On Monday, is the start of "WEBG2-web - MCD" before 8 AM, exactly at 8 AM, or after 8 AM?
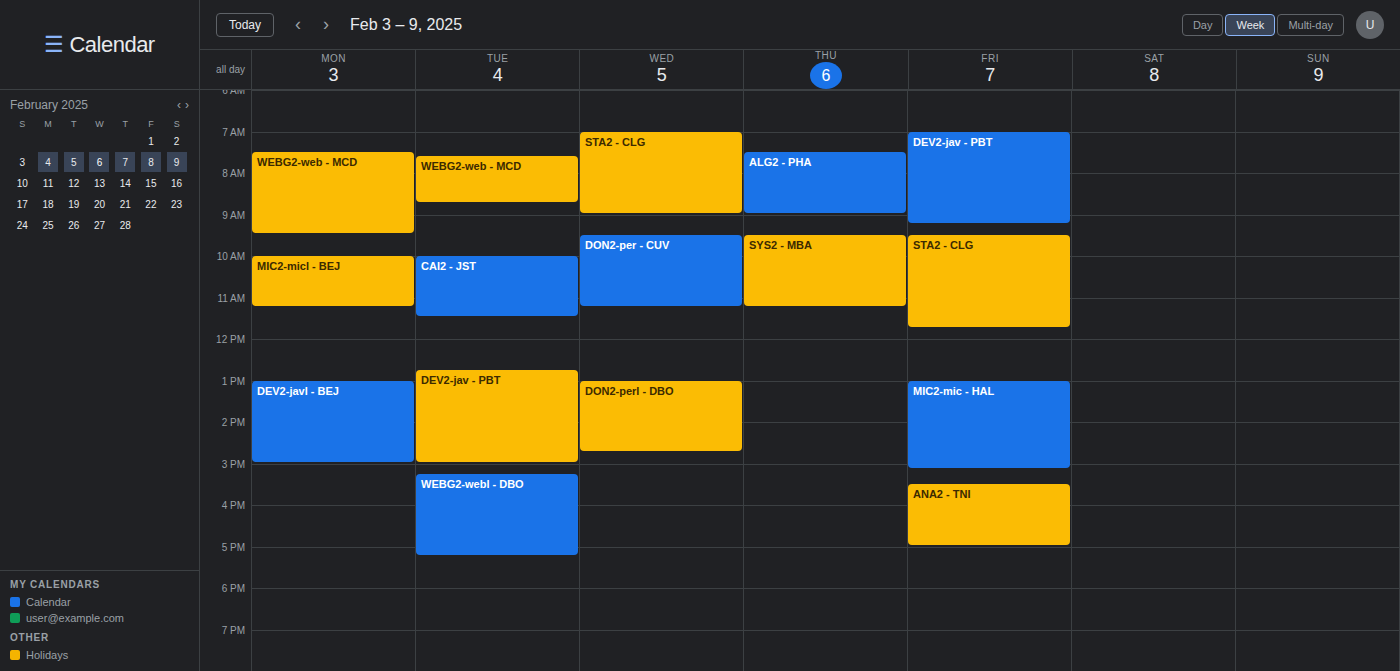
7:30 AM -- before 8 AM, 30 minutes above the 8 AM line.